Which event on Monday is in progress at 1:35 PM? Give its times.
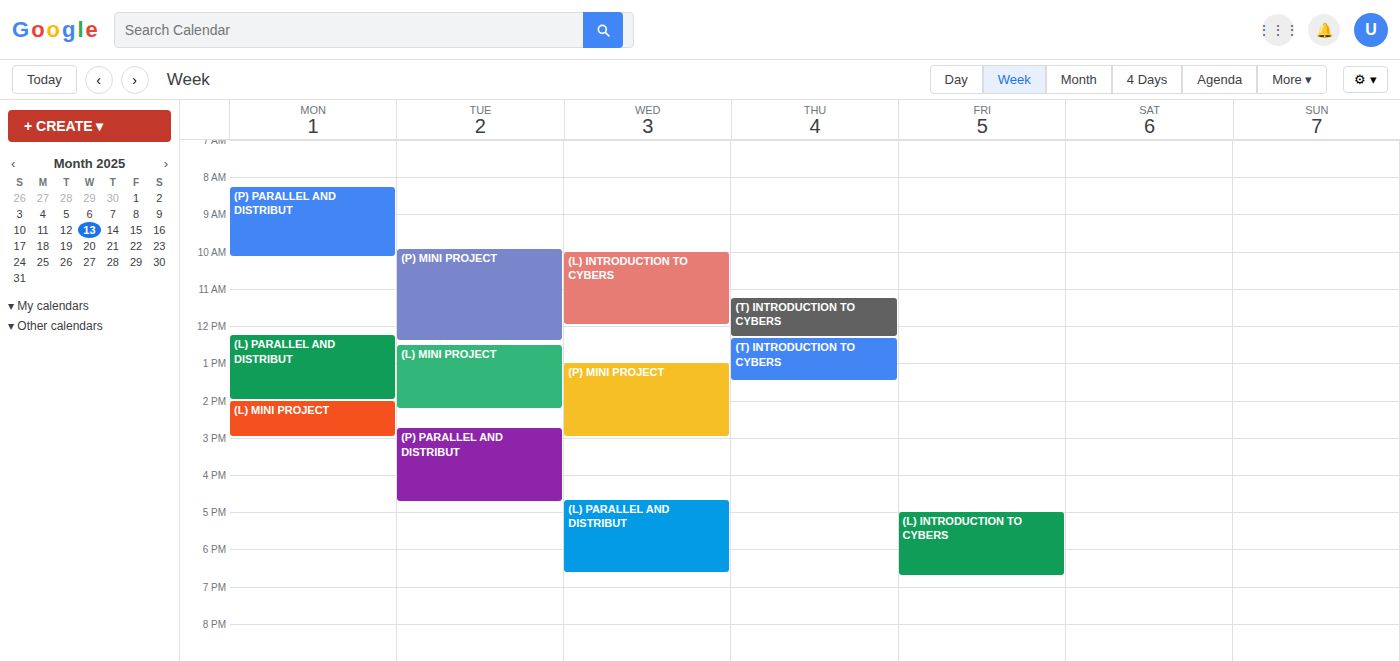
"(L) PARALLEL AND DISTRIBUT", 12:15 PM to 2:00 PM